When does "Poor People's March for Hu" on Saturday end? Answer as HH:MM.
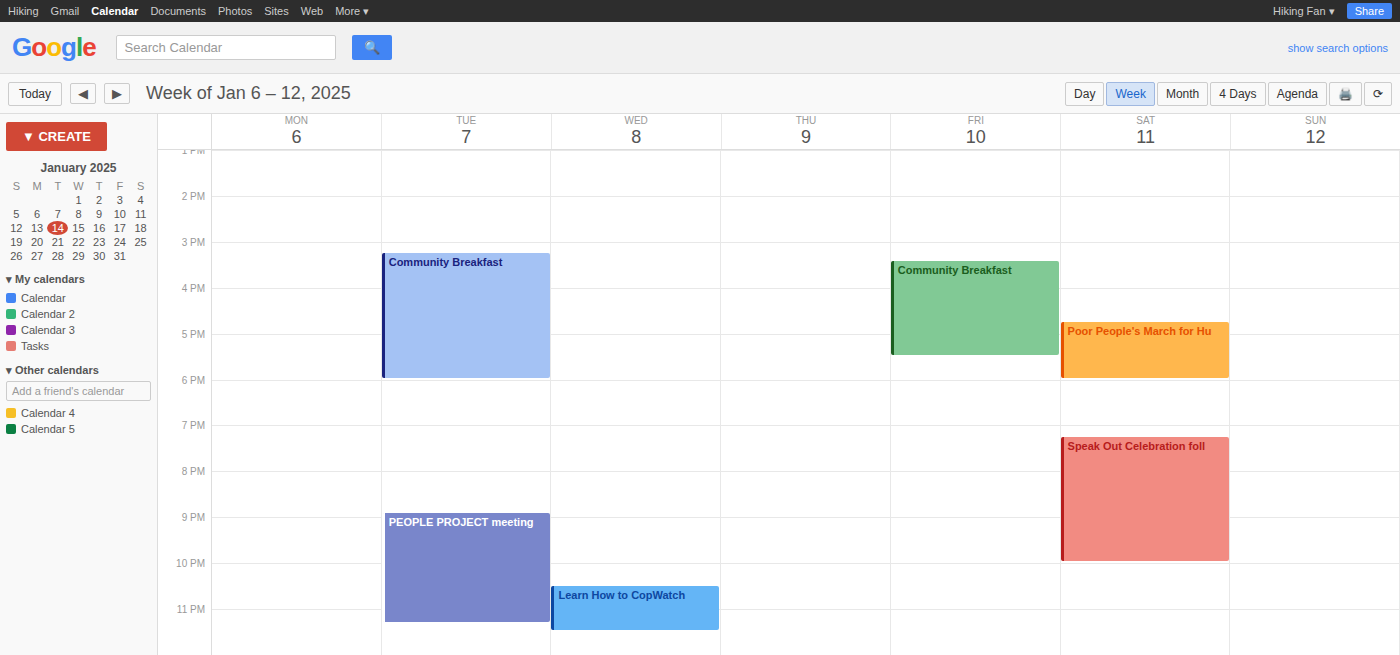
18:00